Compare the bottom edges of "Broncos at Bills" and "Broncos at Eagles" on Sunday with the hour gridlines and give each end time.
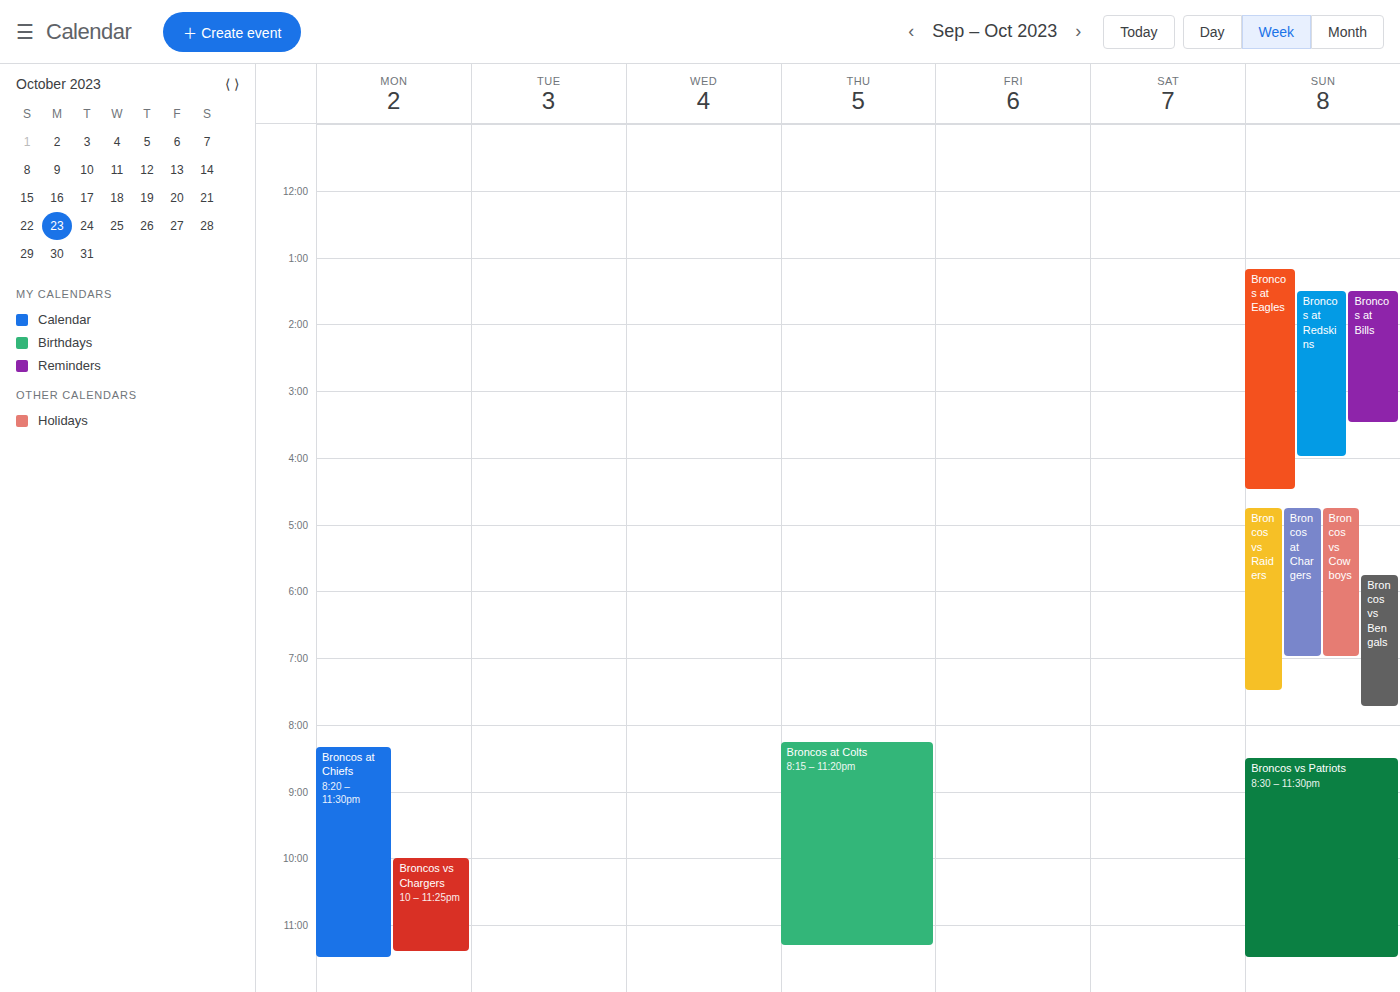
"Broncos at Bills": 3:30 PM, halfway between the 3 PM and 4 PM lines. "Broncos at Eagles": 4:30 PM, halfway between the 4 PM and 5 PM lines.